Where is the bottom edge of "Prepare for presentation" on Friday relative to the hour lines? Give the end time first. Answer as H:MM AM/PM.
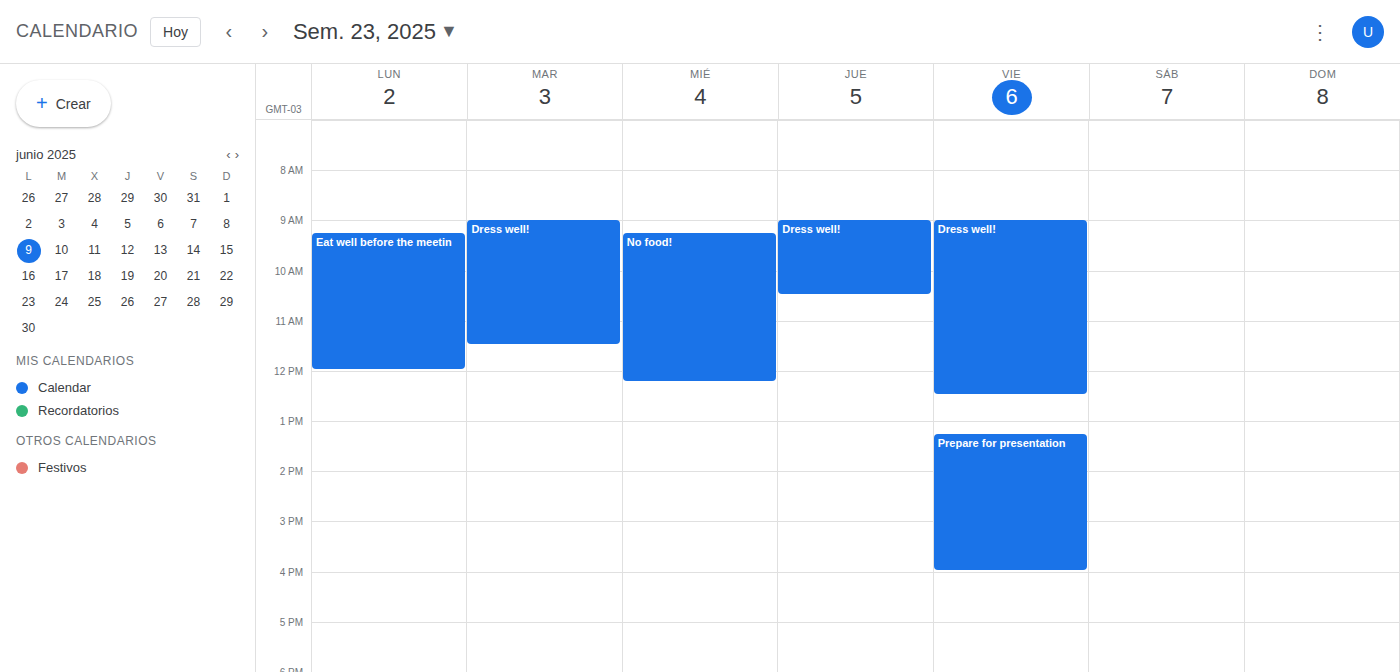
4:00 PM -- exactly on the 4 PM line.